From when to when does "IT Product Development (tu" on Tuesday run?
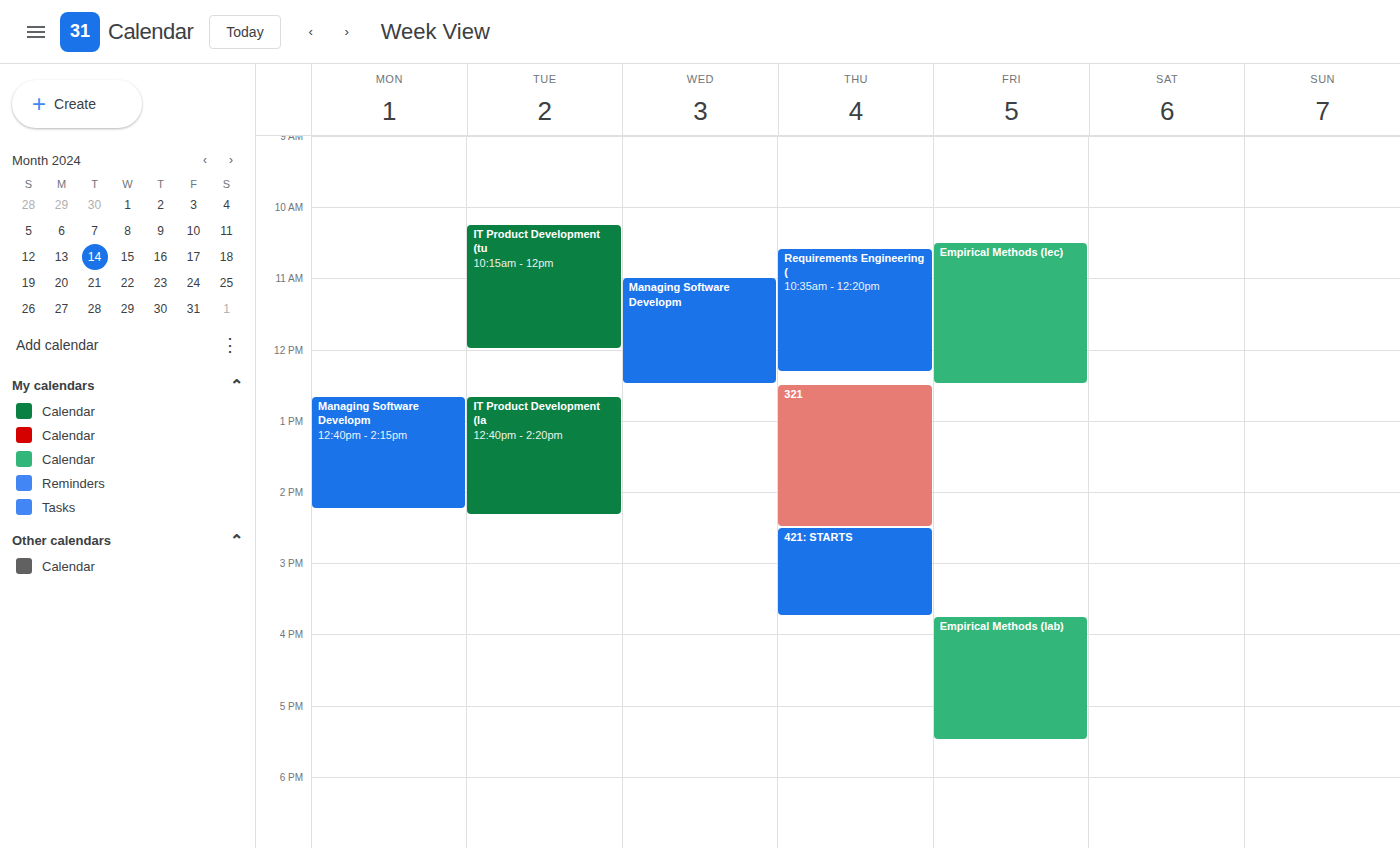
10:15 AM to 12:00 PM